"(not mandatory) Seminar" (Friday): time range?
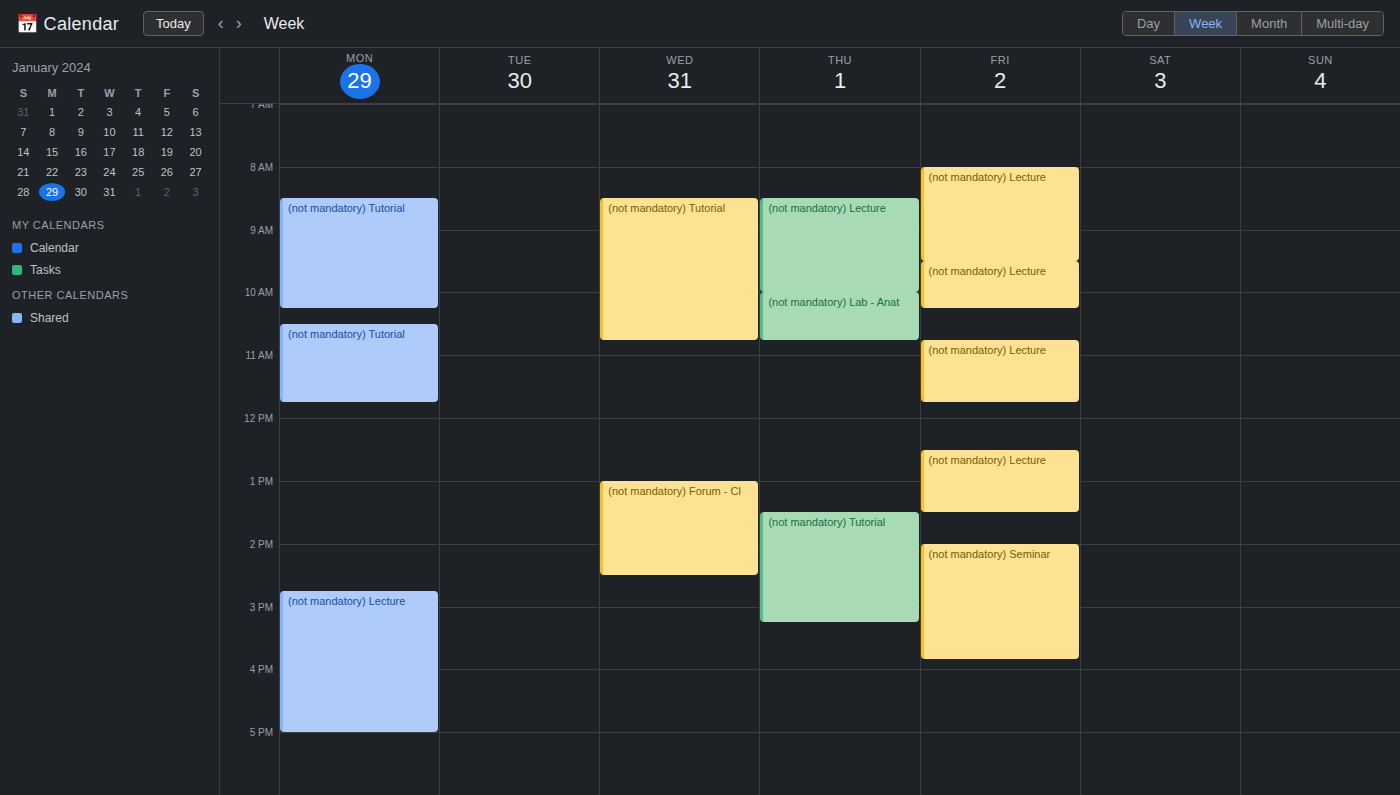
2:00 PM to 3:50 PM